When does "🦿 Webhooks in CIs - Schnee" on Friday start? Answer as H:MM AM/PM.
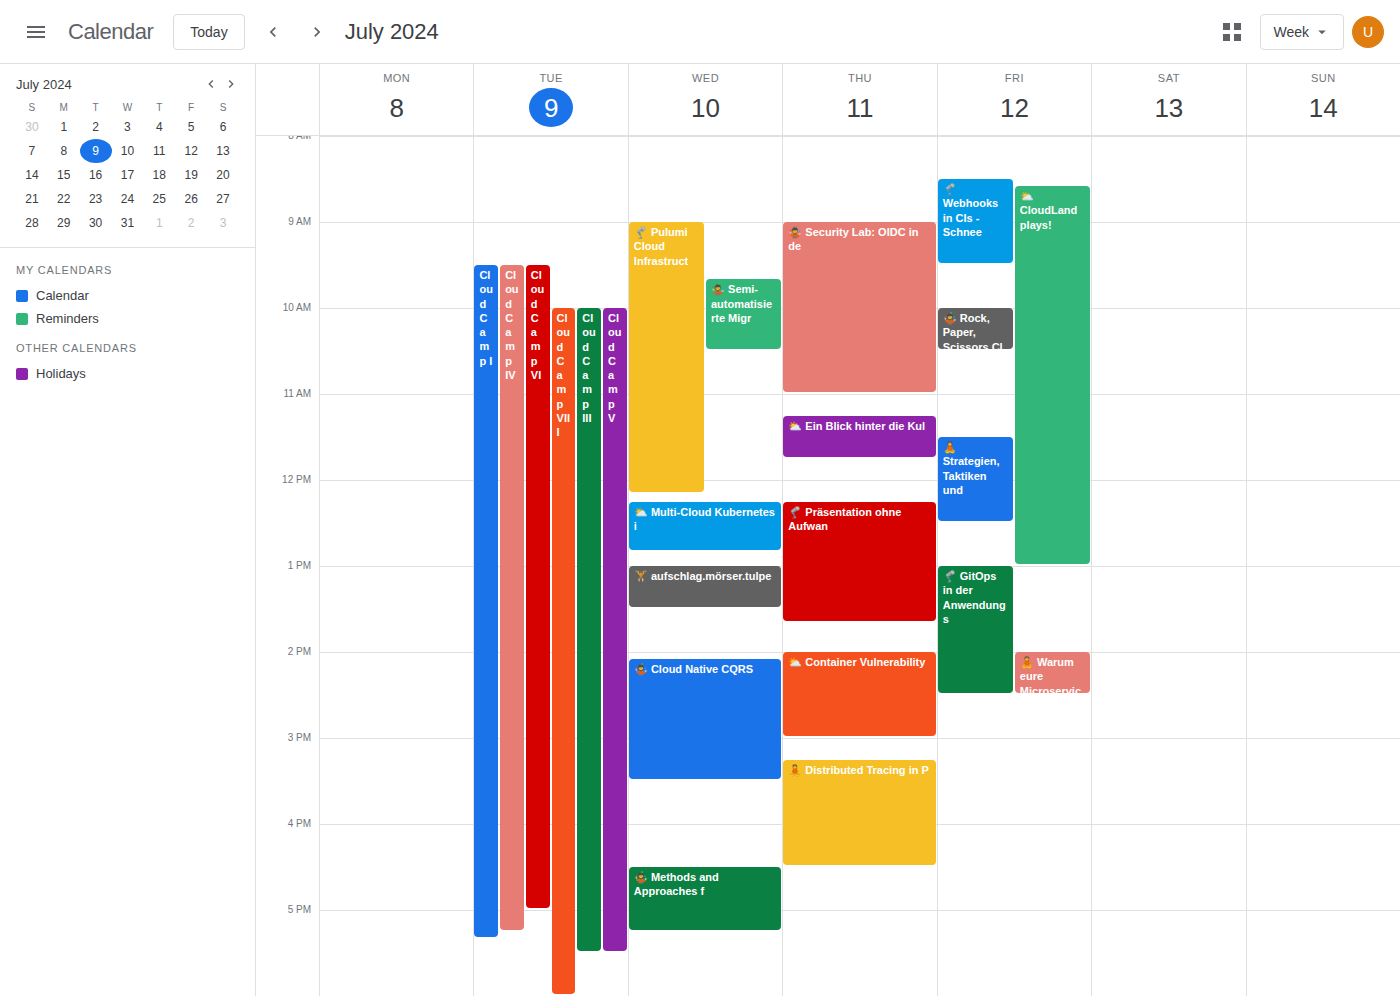
8:30 AM